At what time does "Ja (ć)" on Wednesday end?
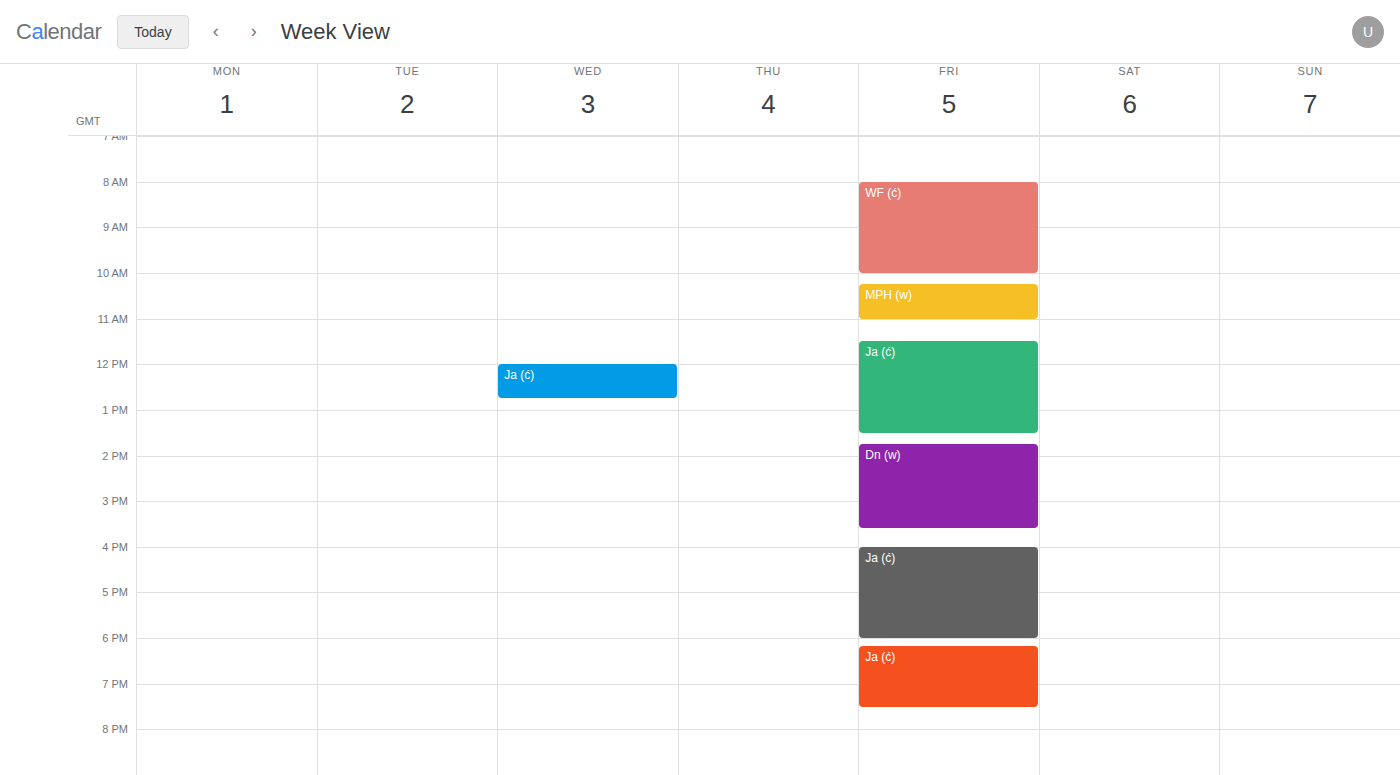
12:45